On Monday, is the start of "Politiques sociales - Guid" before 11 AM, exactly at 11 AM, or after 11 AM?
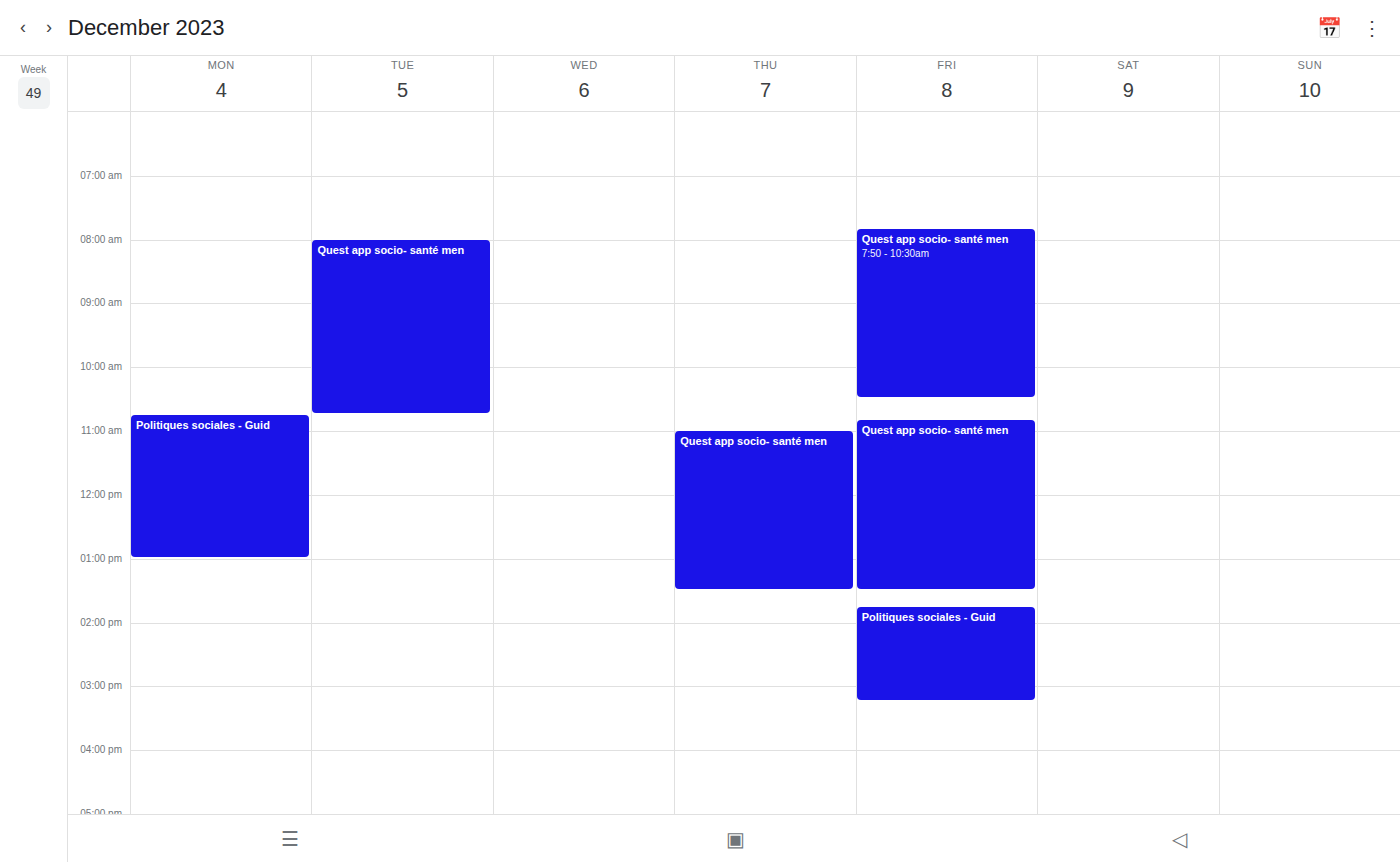
10:45 AM -- before 11 AM, 15 minutes above the 11 AM line.